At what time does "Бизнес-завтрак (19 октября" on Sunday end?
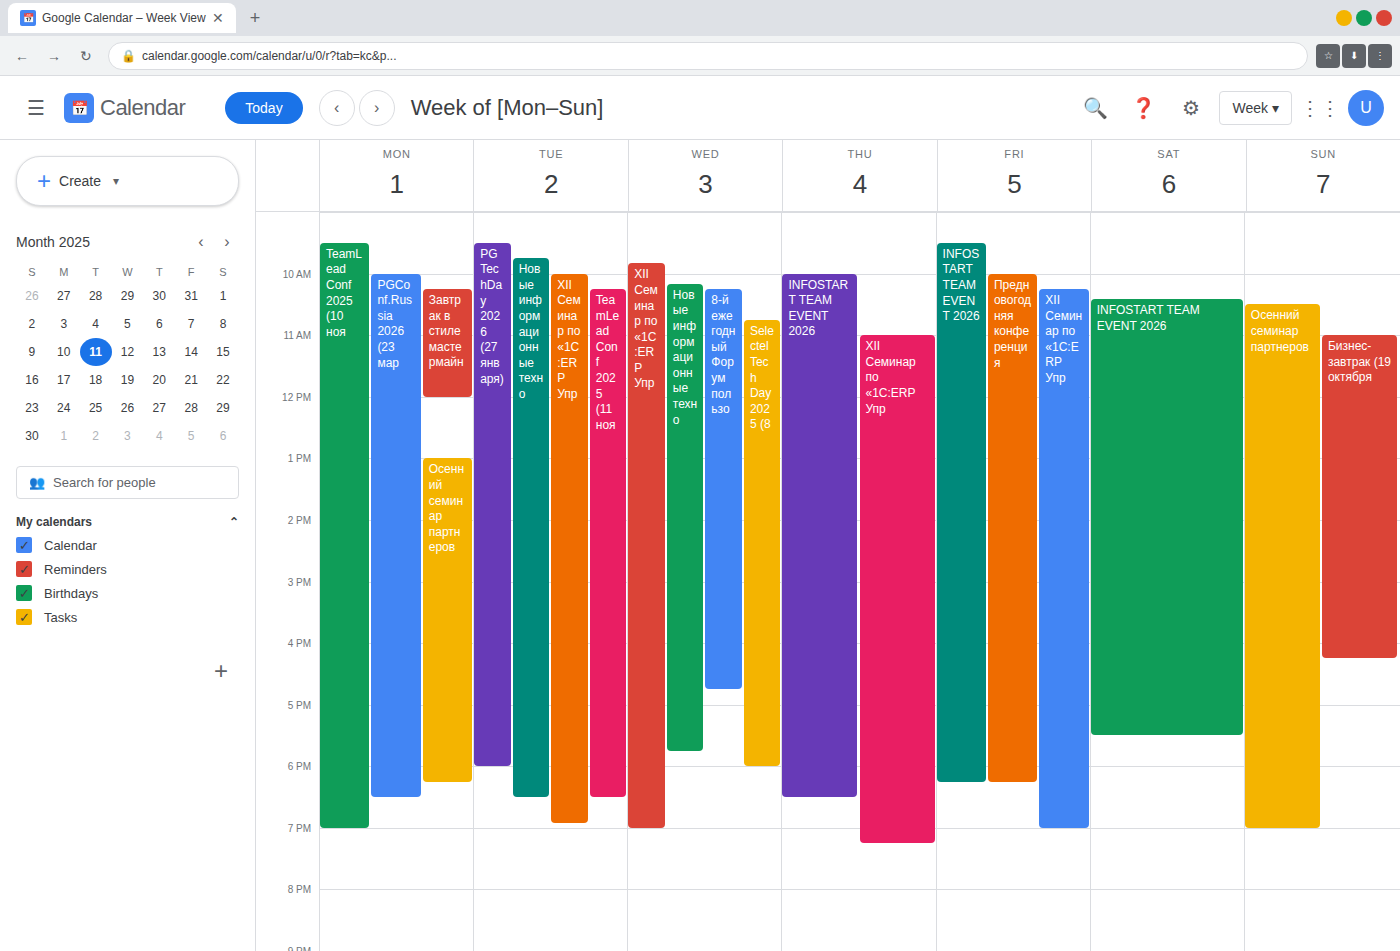
4:15 PM